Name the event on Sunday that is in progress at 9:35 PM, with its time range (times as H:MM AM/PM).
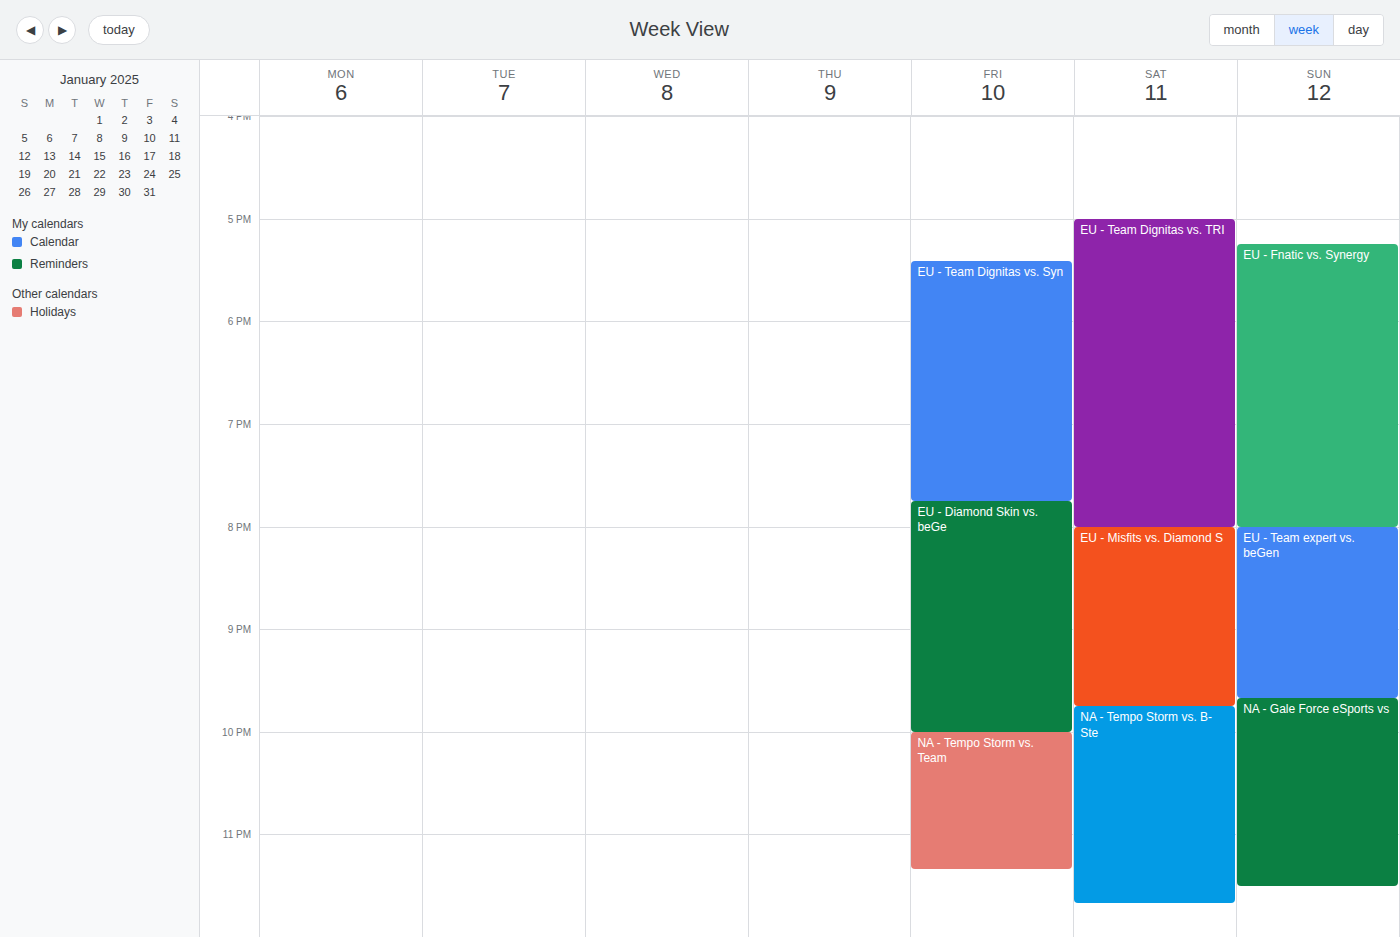
"EU - Team expert vs. beGen", 8:00 PM to 9:40 PM